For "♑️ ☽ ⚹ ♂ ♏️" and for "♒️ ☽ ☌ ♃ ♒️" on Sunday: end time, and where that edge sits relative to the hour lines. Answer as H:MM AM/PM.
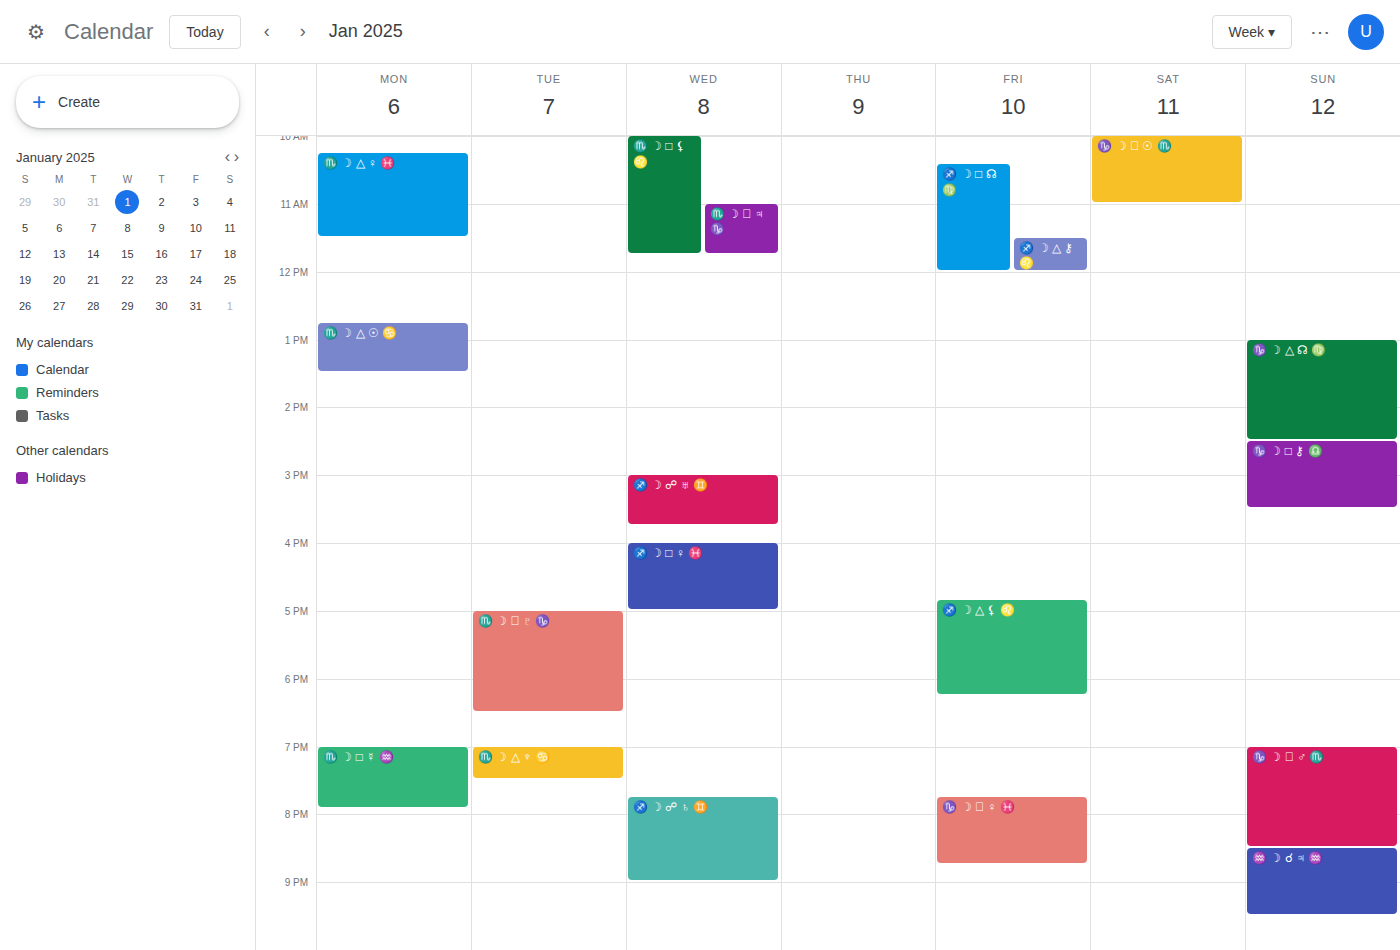
"♑️ ☽ ⚹ ♂ ♏️": 8:30 PM, halfway between the 8 PM and 9 PM lines. "♒️ ☽ ☌ ♃ ♒️": 9:30 PM, halfway between the 9 PM and 10 PM lines.